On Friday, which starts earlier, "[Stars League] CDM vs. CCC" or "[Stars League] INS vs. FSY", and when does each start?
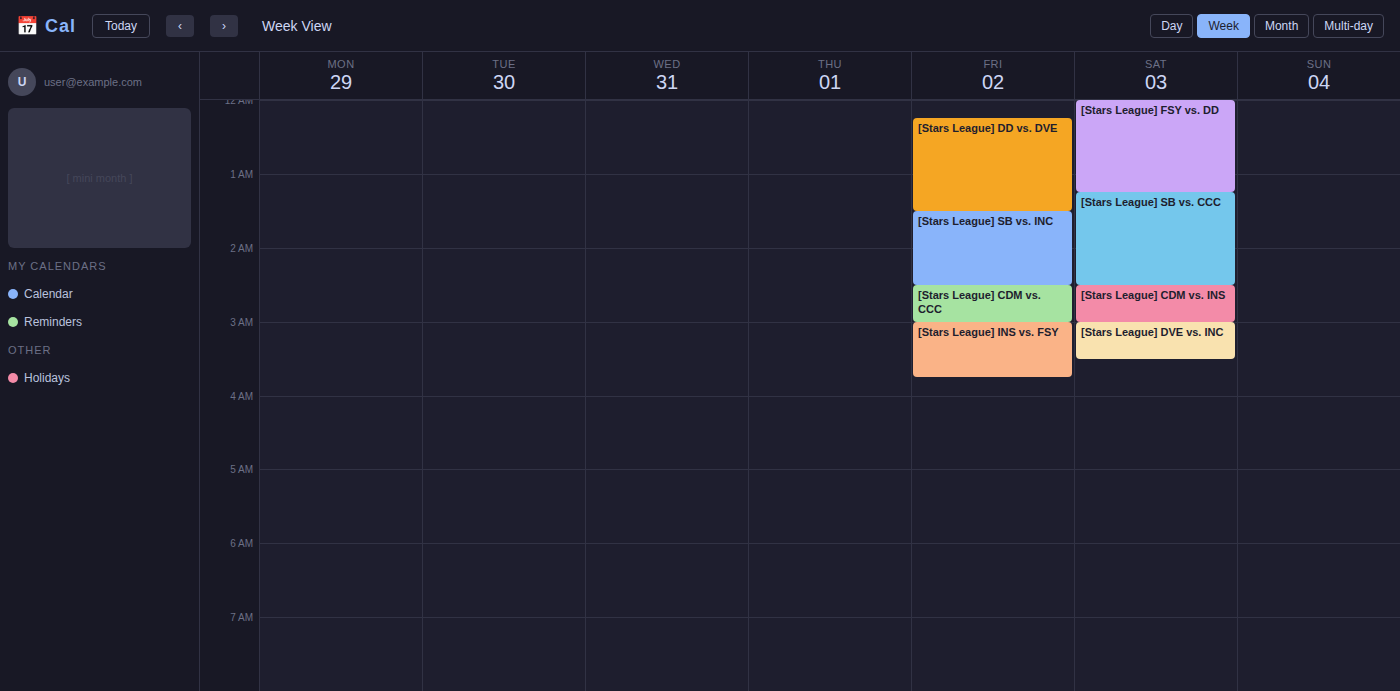
"[Stars League] CDM vs. CCC" 2:30 AM; "[Stars League] INS vs. FSY" 3:00 AM.